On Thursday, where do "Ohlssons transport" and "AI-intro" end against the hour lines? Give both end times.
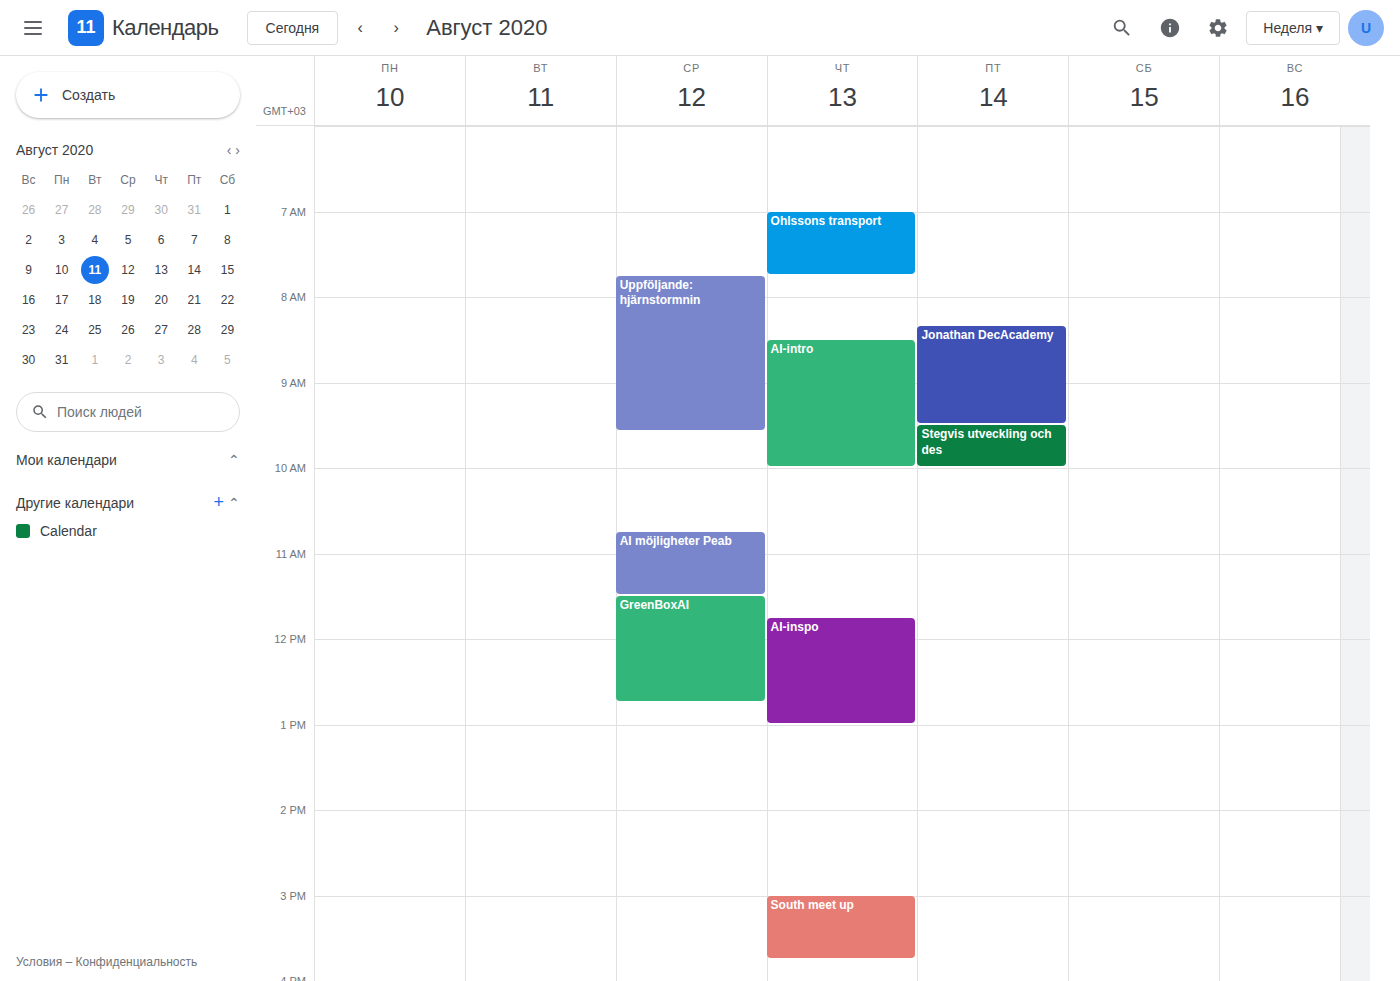
"Ohlssons transport": 7:45 AM, neither: three quarters of the way from the 7 AM line to the 8 AM line. "AI-intro": 10:00 AM, exactly on the 10 AM line.